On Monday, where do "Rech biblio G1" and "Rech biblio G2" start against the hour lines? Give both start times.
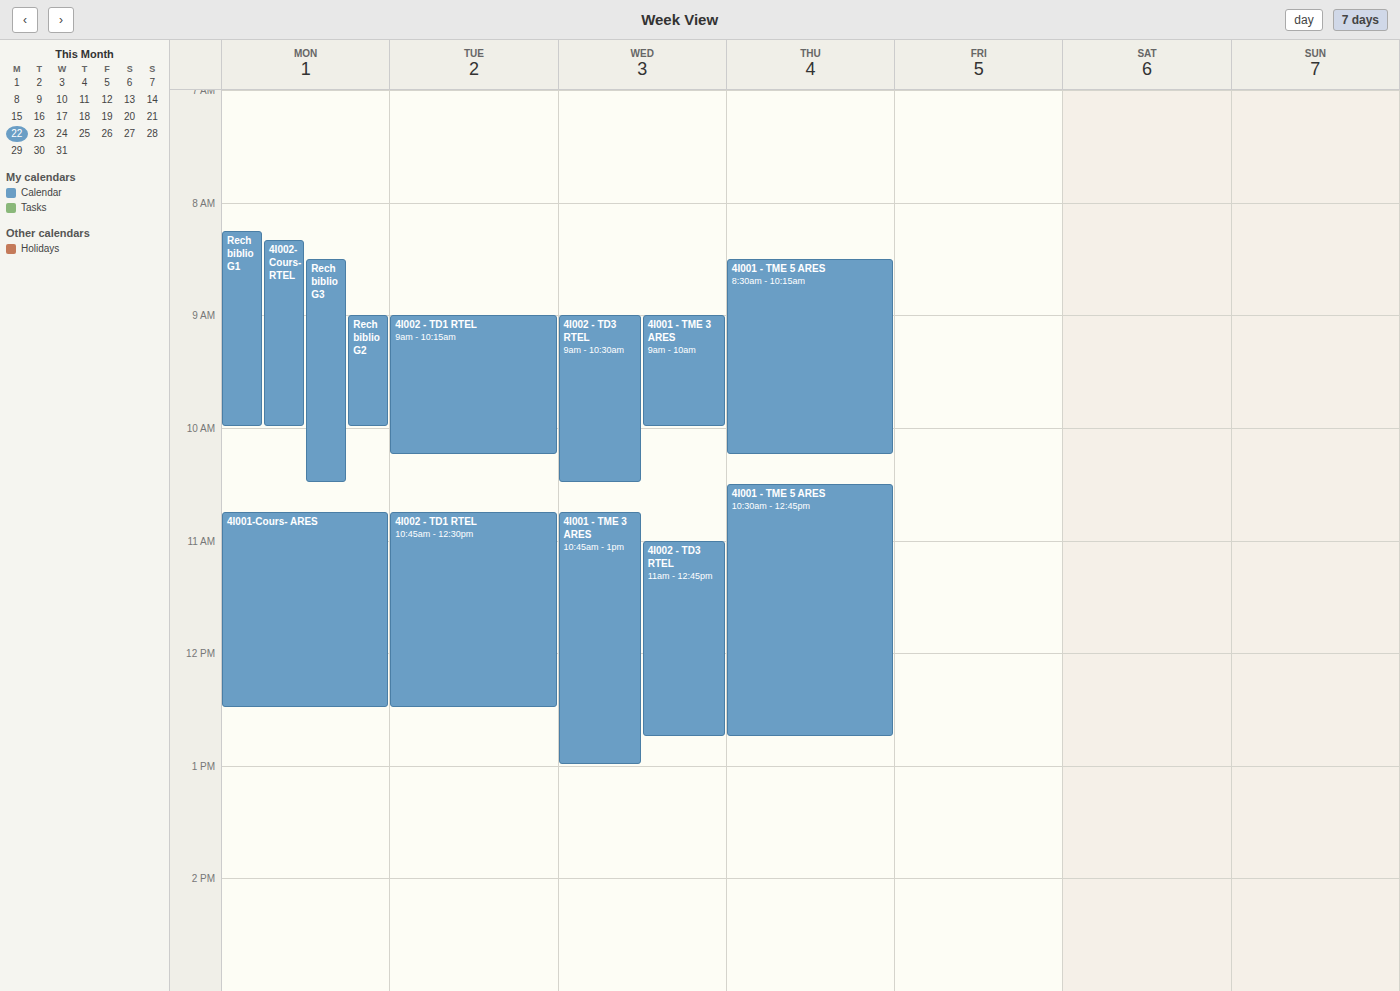
"Rech biblio G1": 8:15 AM, neither: a quarter of the way from the 8 AM line to the 9 AM line. "Rech biblio G2": 9:00 AM, exactly on the 9 AM line.